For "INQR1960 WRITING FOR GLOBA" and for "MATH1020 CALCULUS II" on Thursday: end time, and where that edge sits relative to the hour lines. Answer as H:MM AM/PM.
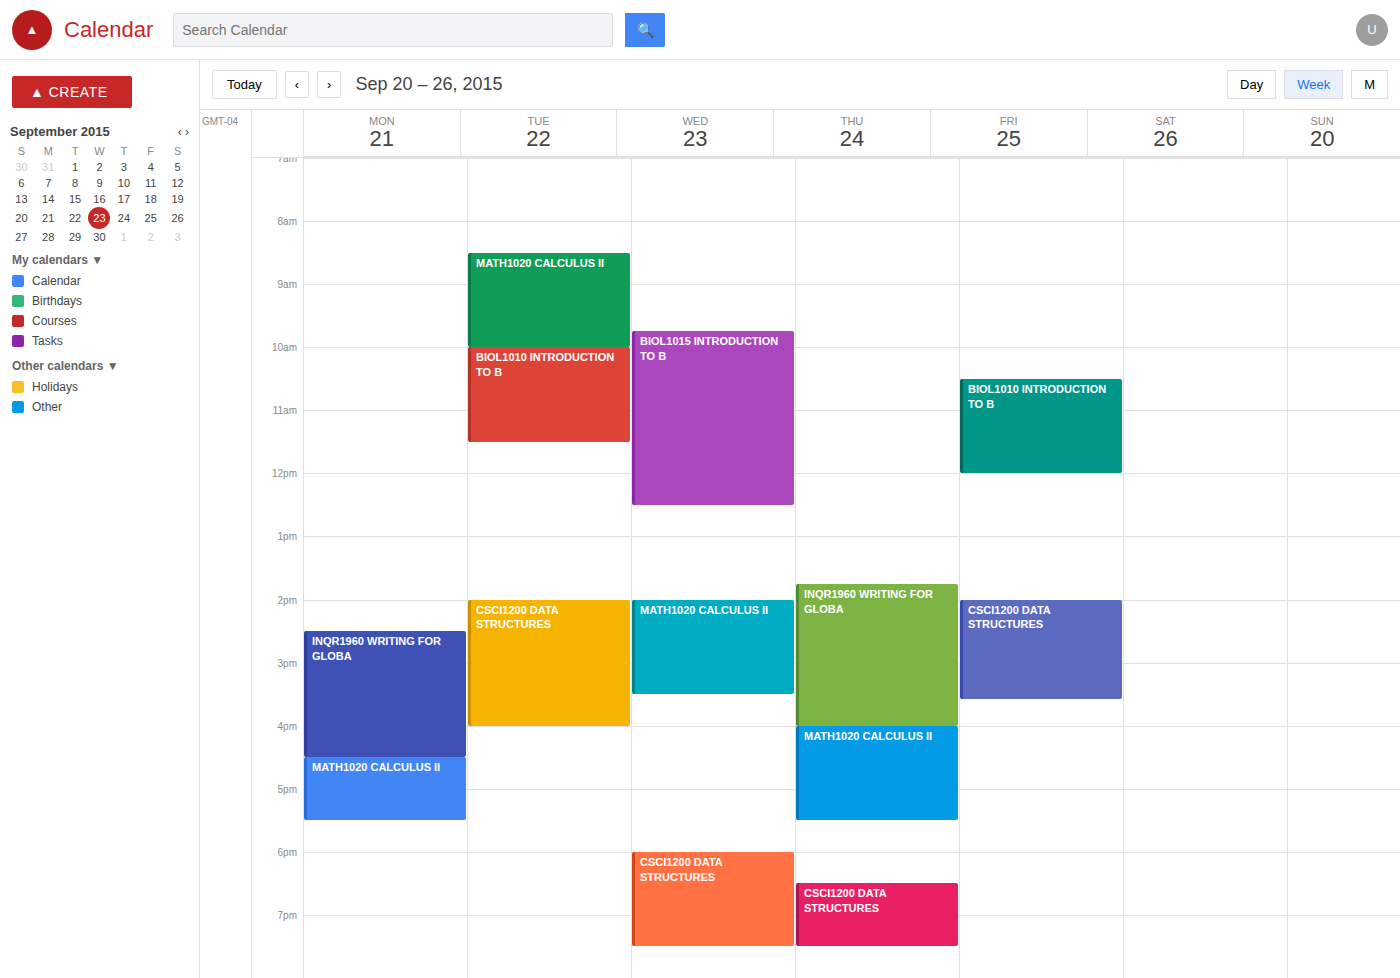
"INQR1960 WRITING FOR GLOBA": 4:00 PM, exactly on the 4 PM line. "MATH1020 CALCULUS II": 5:30 PM, halfway between the 5 PM and 6 PM lines.